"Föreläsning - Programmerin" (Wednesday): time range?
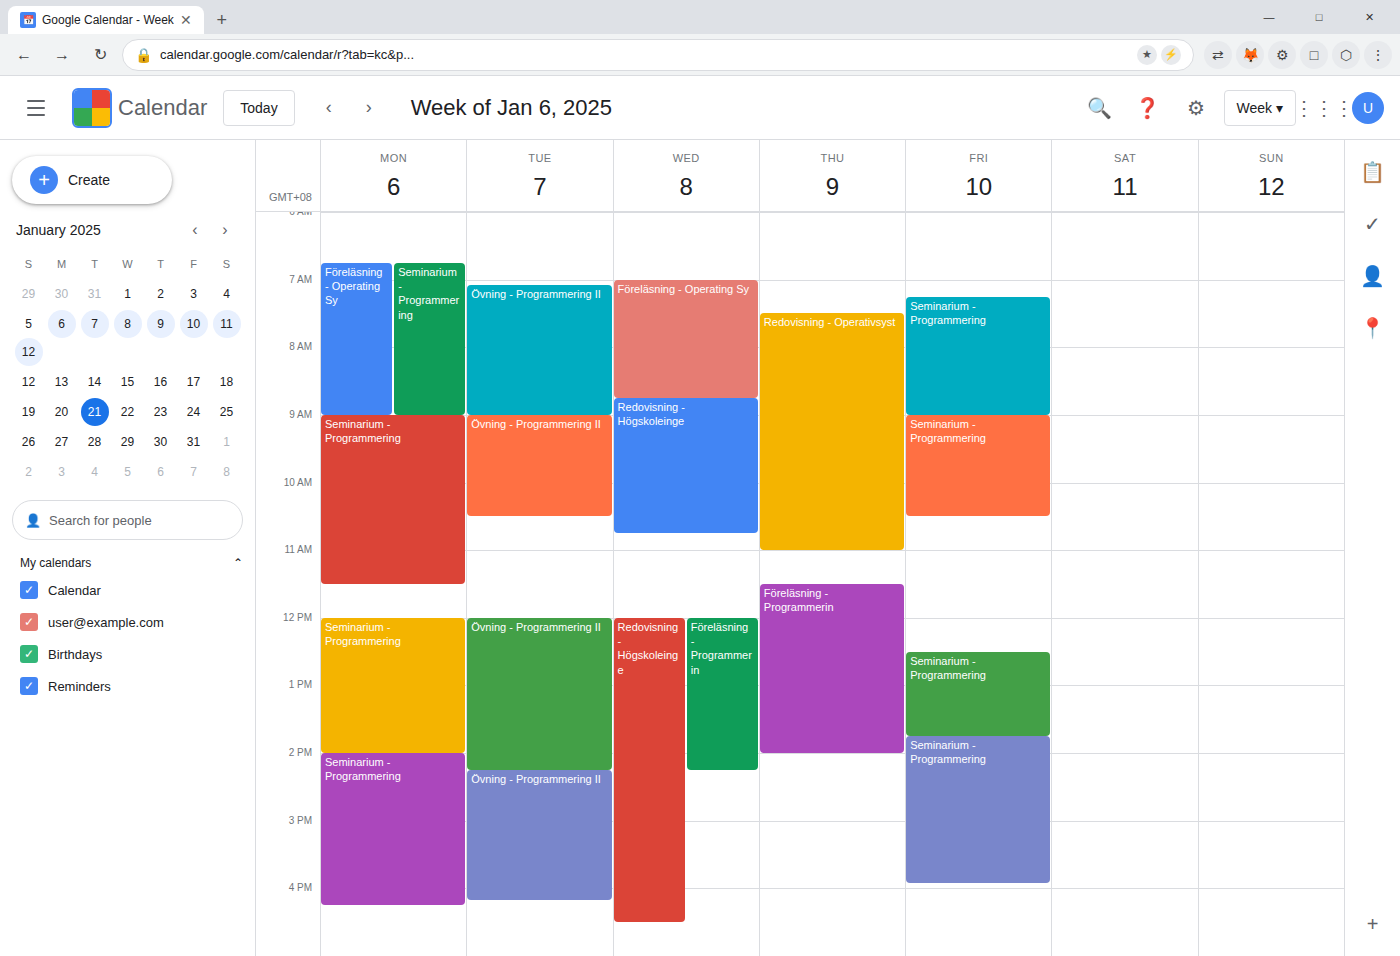
12:00 PM to 2:15 PM